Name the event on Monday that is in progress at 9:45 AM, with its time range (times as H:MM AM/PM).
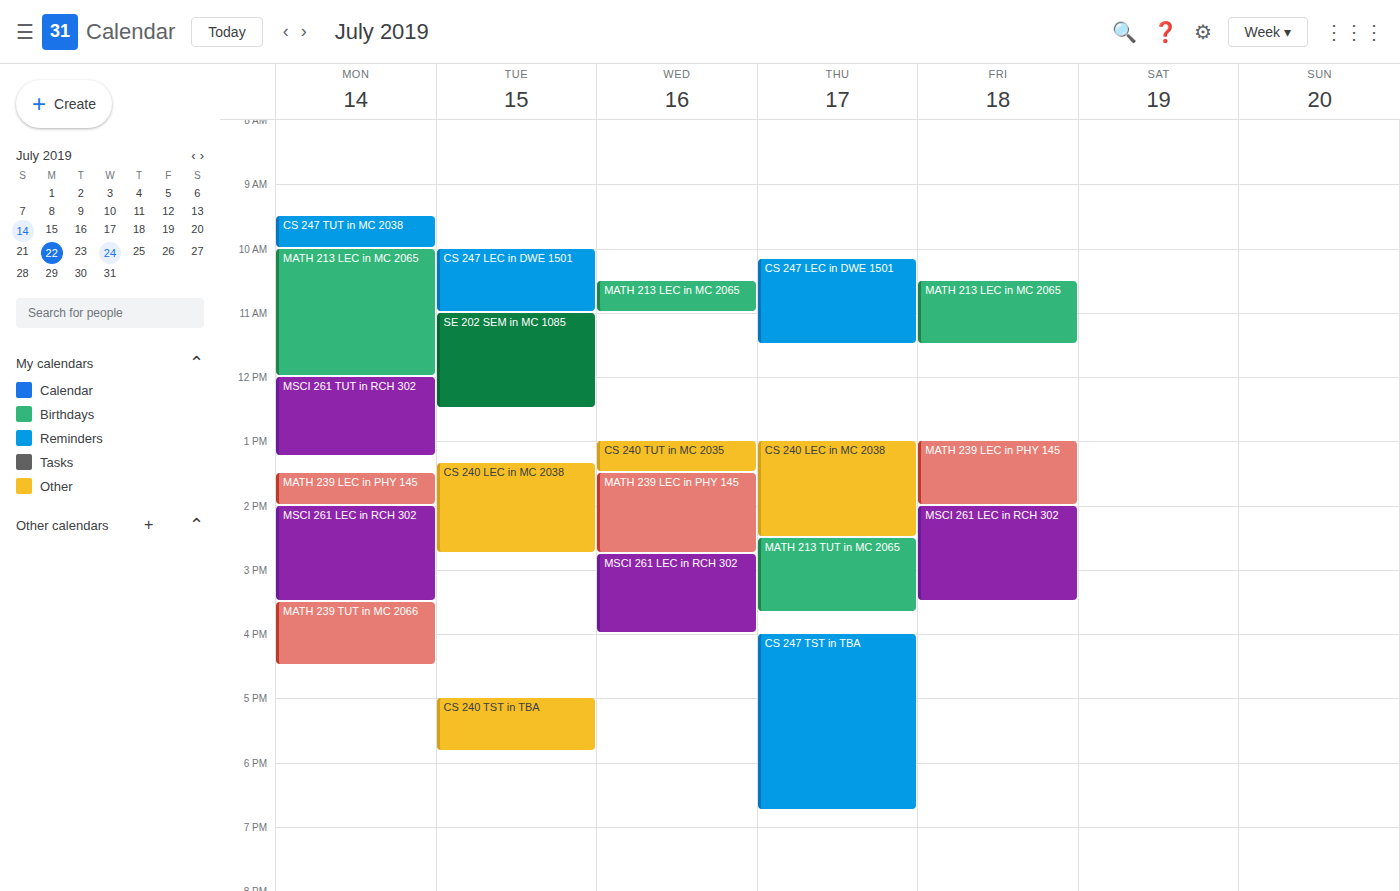
"CS 247 TUT in MC 2038", 9:30 AM to 10:00 AM